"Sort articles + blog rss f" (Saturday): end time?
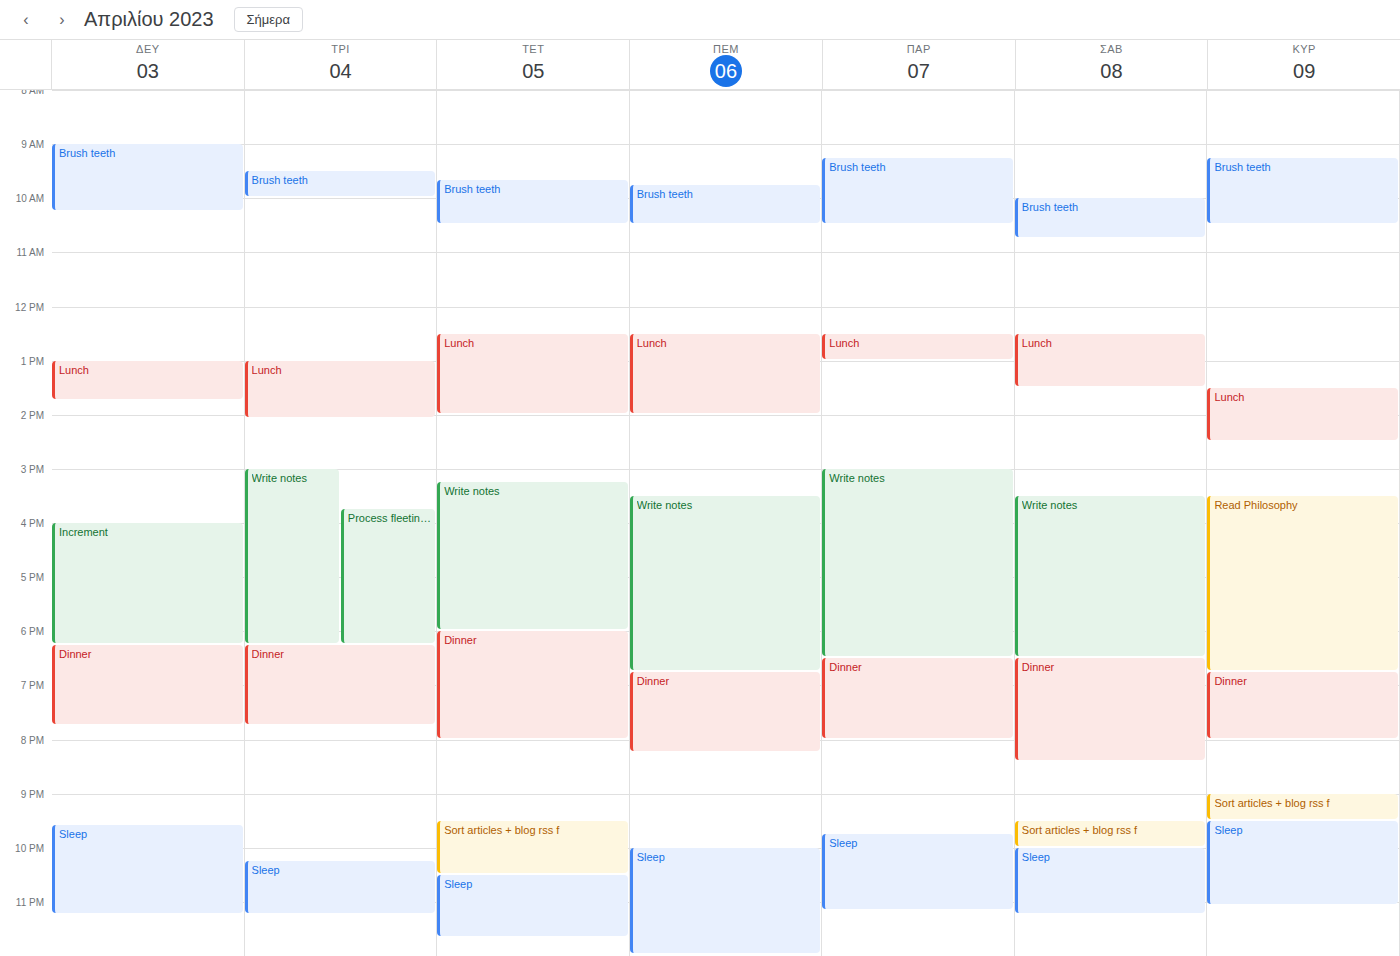
10:00 PM